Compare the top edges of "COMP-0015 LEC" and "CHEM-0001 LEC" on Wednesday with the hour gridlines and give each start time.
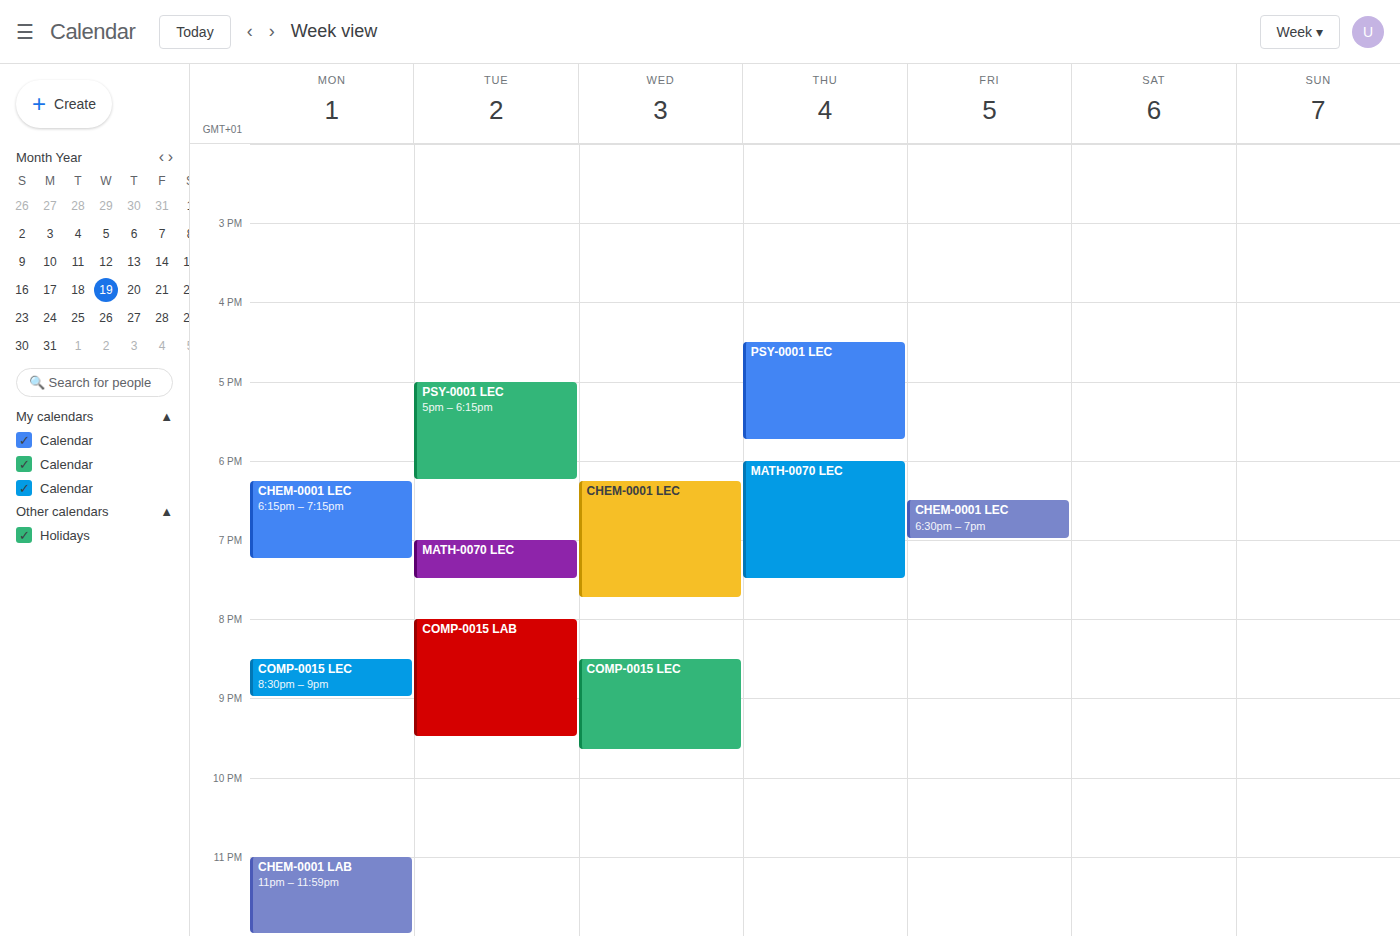
"COMP-0015 LEC": 20:30, halfway between the 20:00 and 21:00 lines. "CHEM-0001 LEC": 18:15, neither: a quarter of the way from the 18:00 line to the 19:00 line.